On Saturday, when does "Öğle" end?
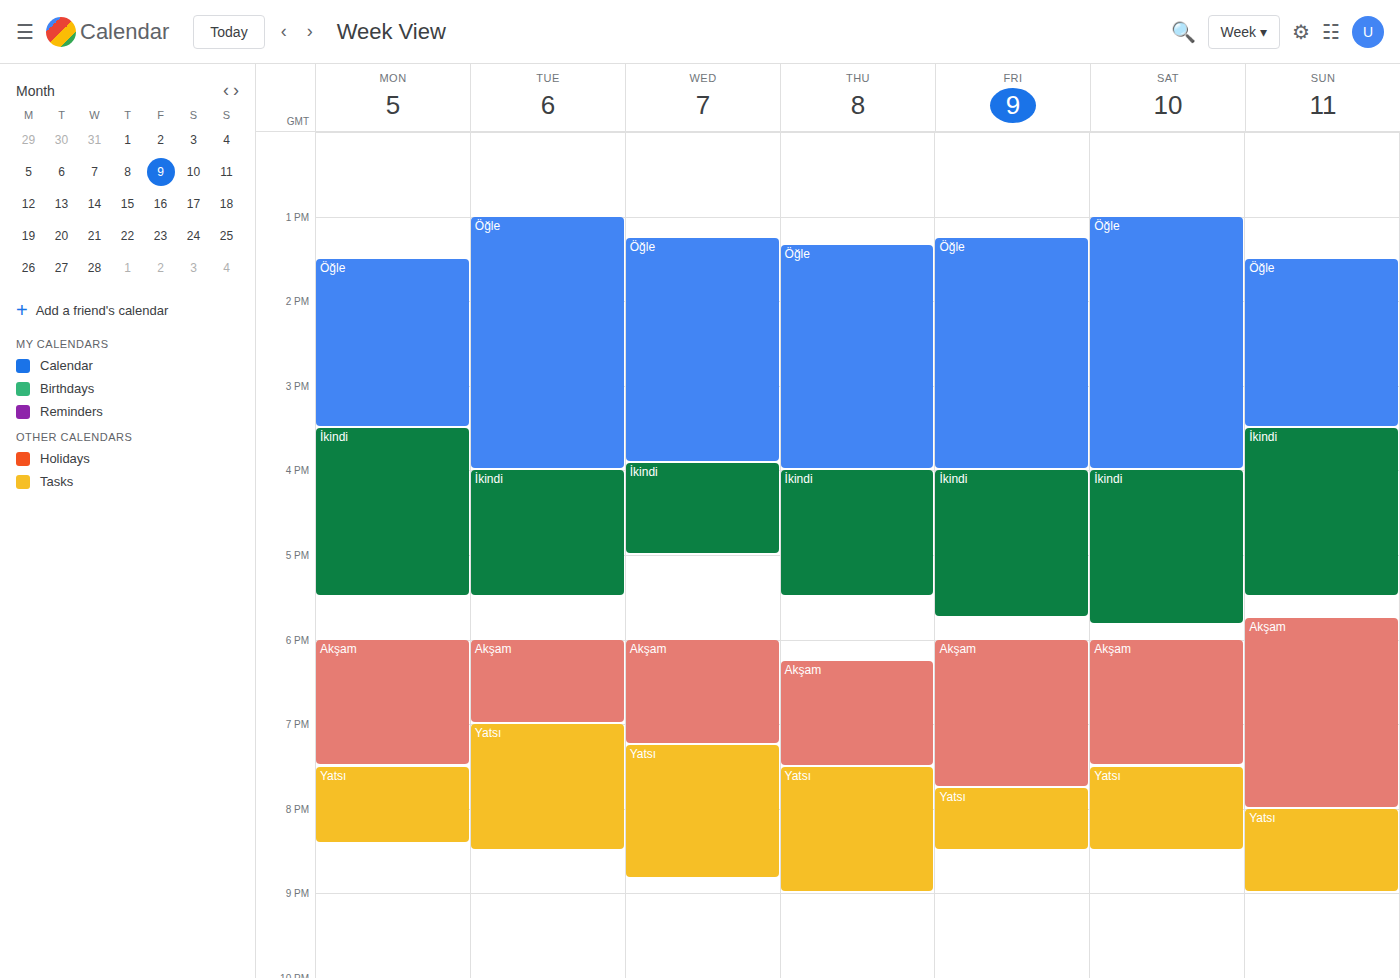
4:00 PM